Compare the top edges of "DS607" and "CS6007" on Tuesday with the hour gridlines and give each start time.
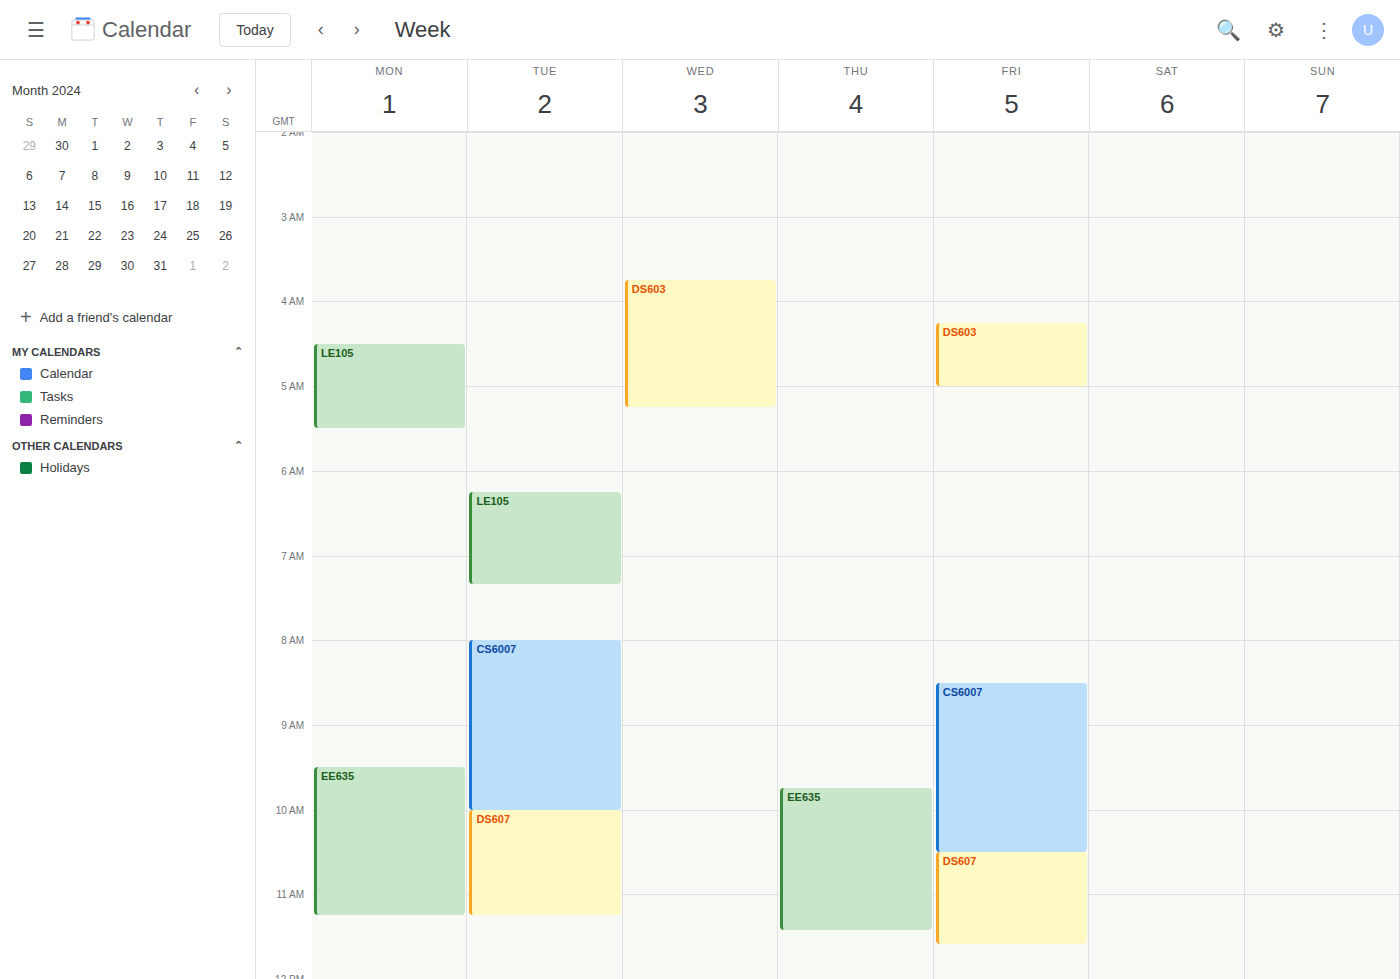
"DS607": 10:00 AM, exactly on the 10 AM line. "CS6007": 8:00 AM, exactly on the 8 AM line.